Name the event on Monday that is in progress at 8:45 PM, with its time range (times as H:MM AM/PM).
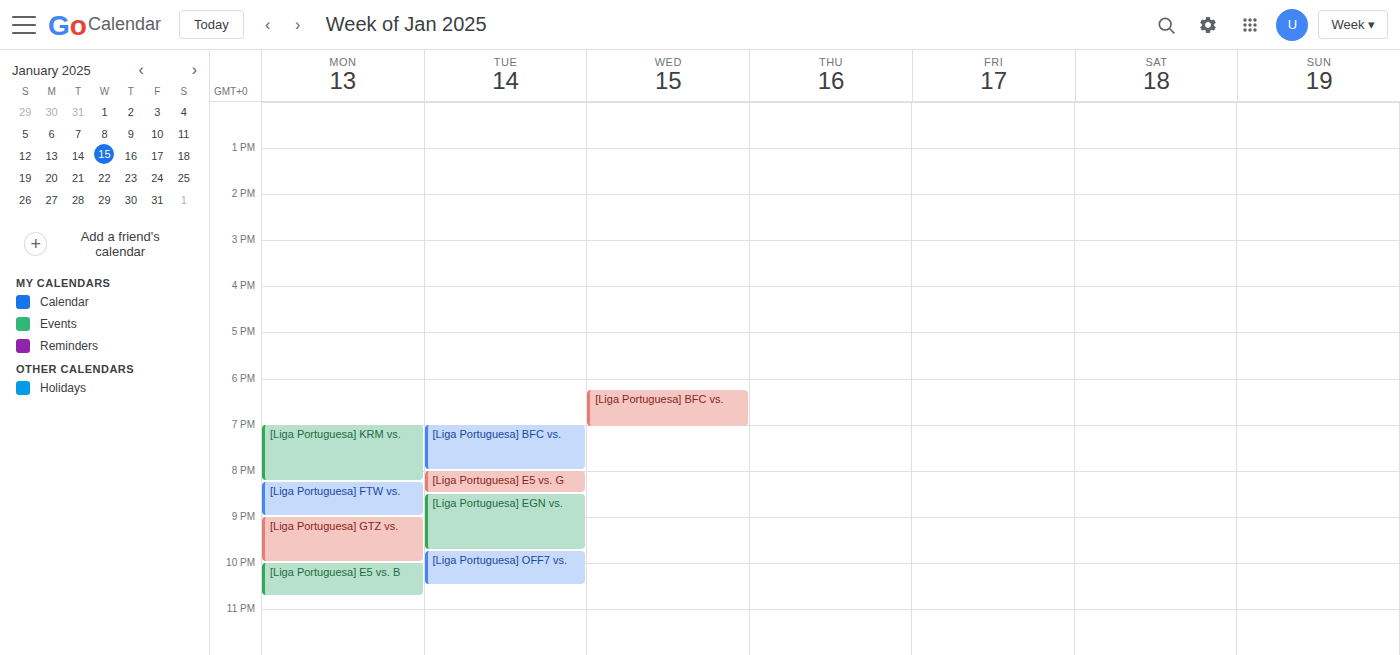
"[Liga Portuguesa] FTW vs.", 8:15 PM to 9:00 PM